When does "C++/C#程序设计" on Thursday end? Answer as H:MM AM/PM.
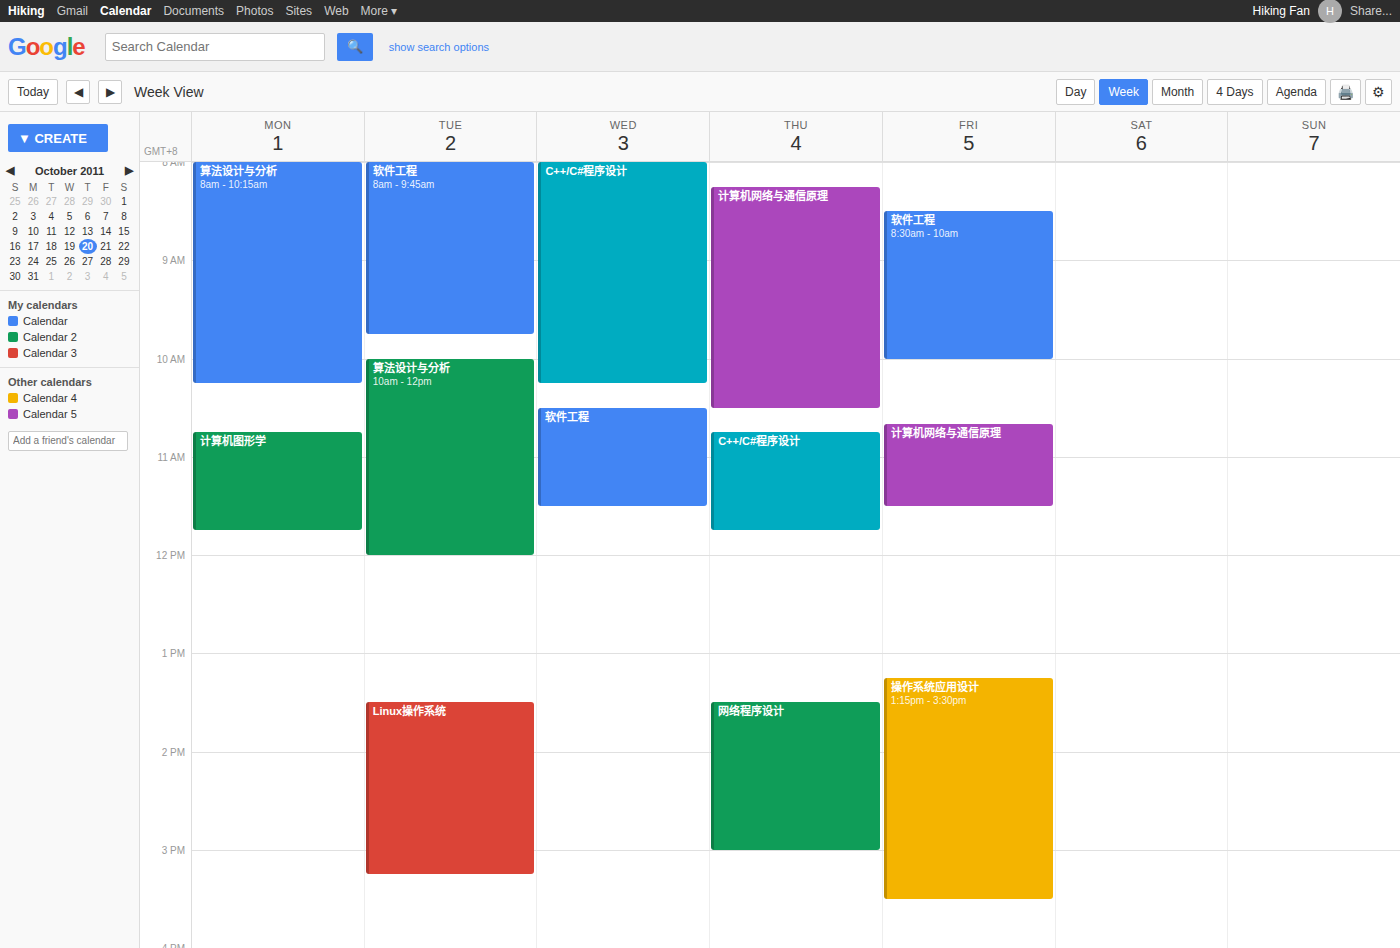
11:45 AM